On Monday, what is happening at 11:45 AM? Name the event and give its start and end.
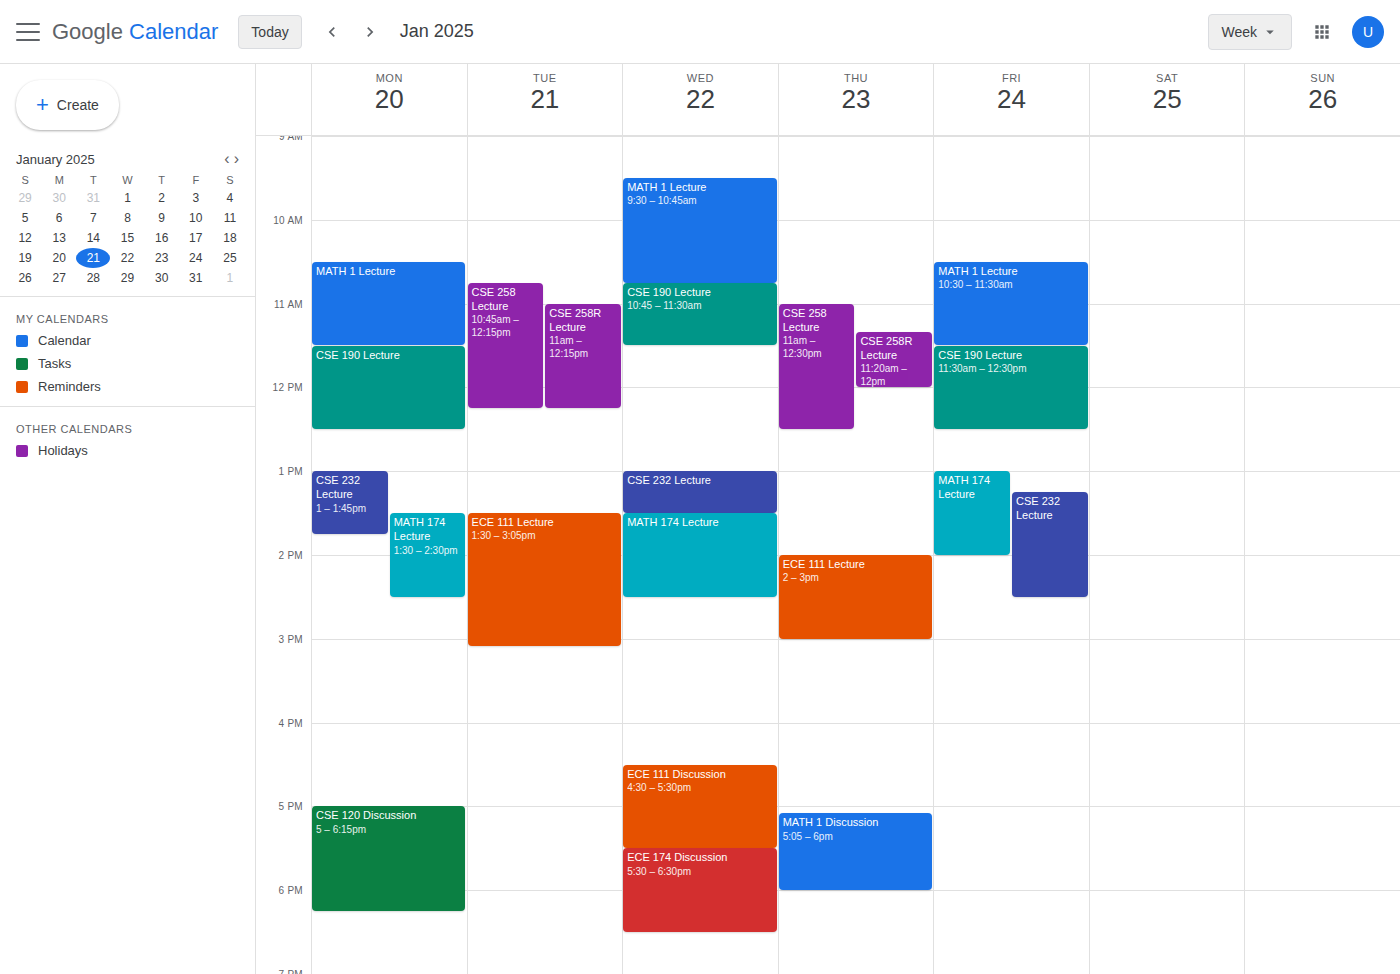
"CSE 190 Lecture", 11:30 AM to 12:30 PM